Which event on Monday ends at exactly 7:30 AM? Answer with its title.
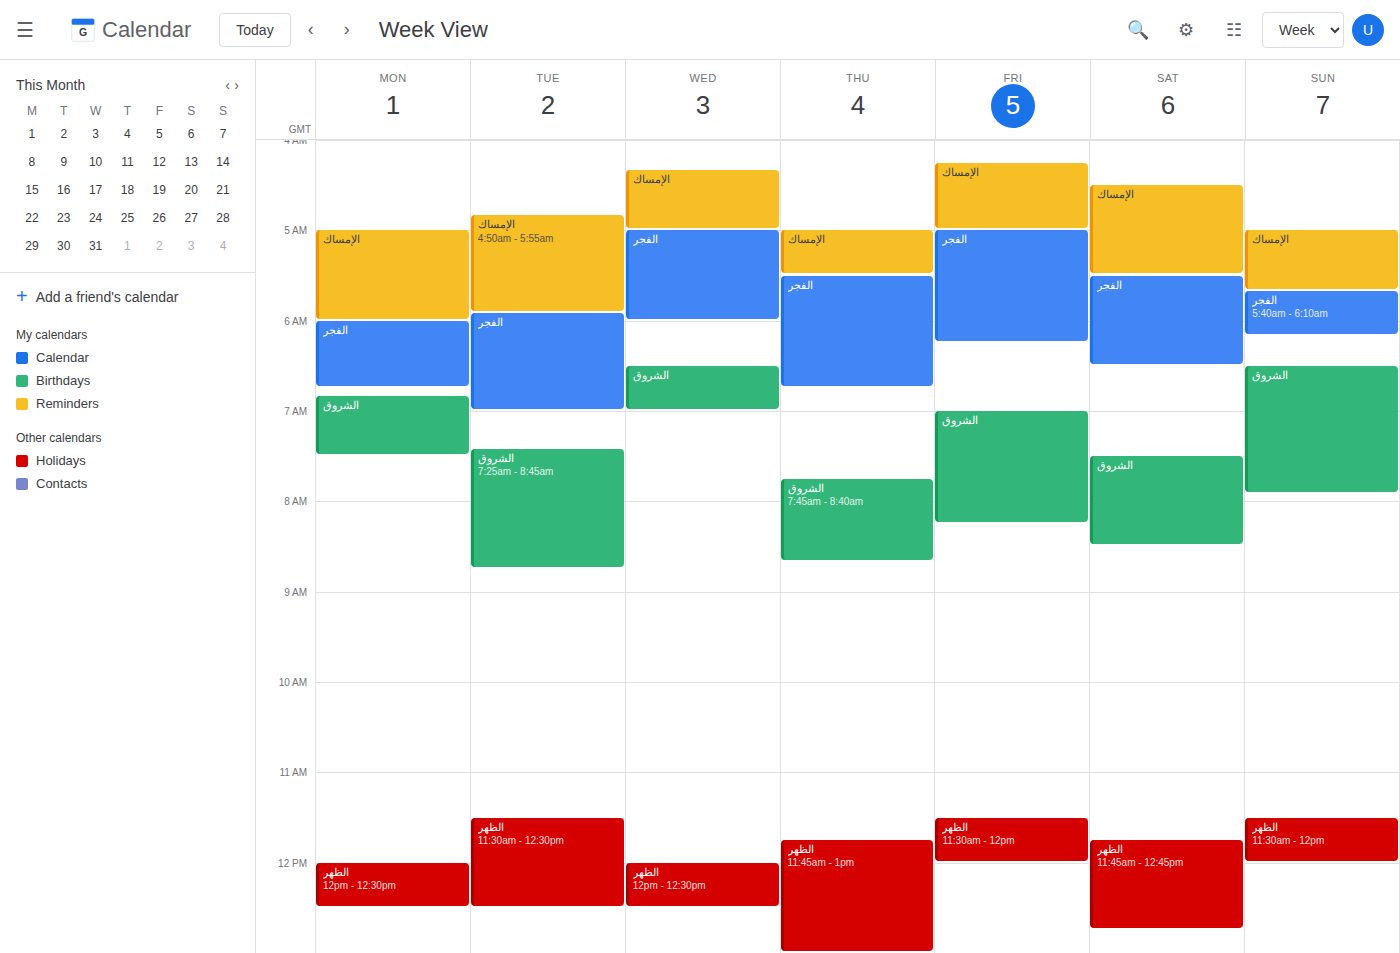
"الشروق"